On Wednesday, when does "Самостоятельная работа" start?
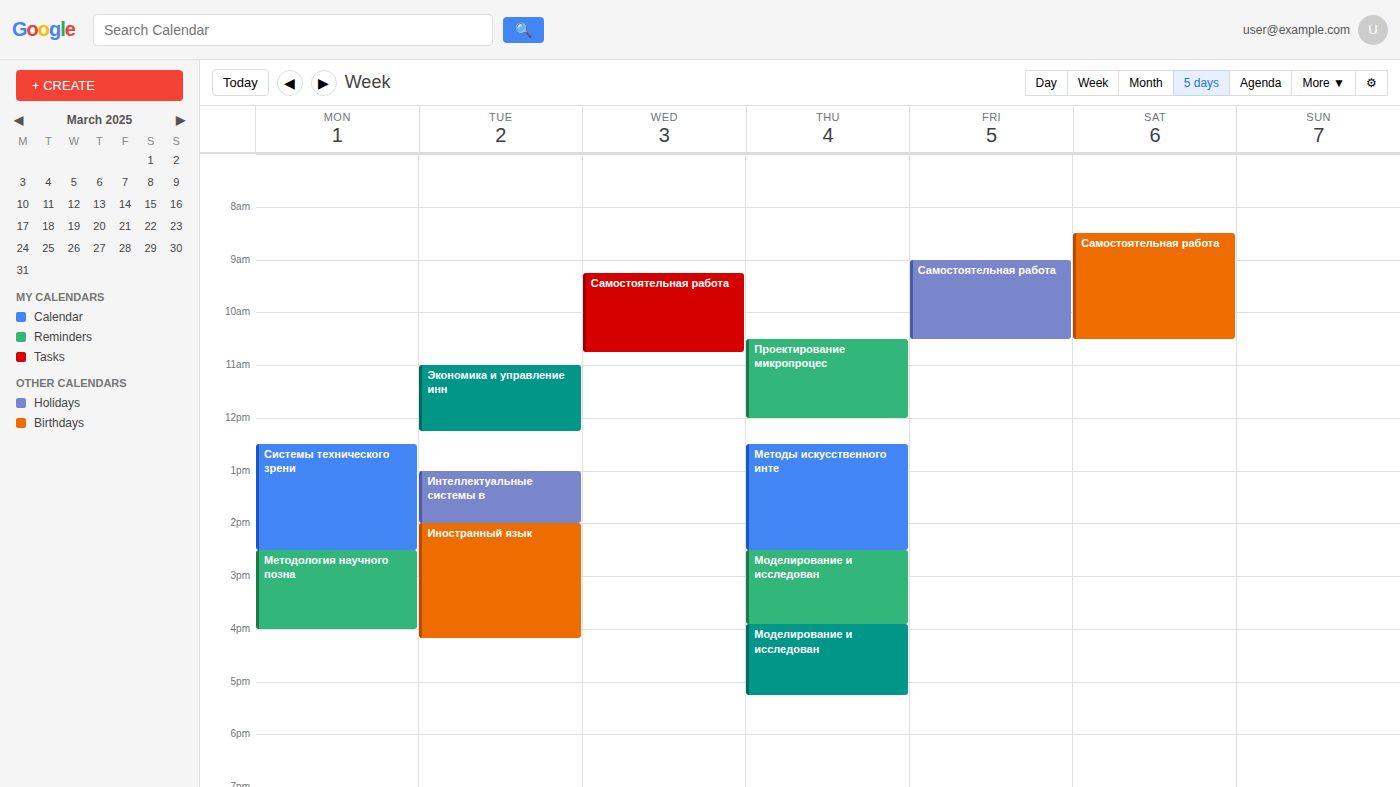
9:15 AM